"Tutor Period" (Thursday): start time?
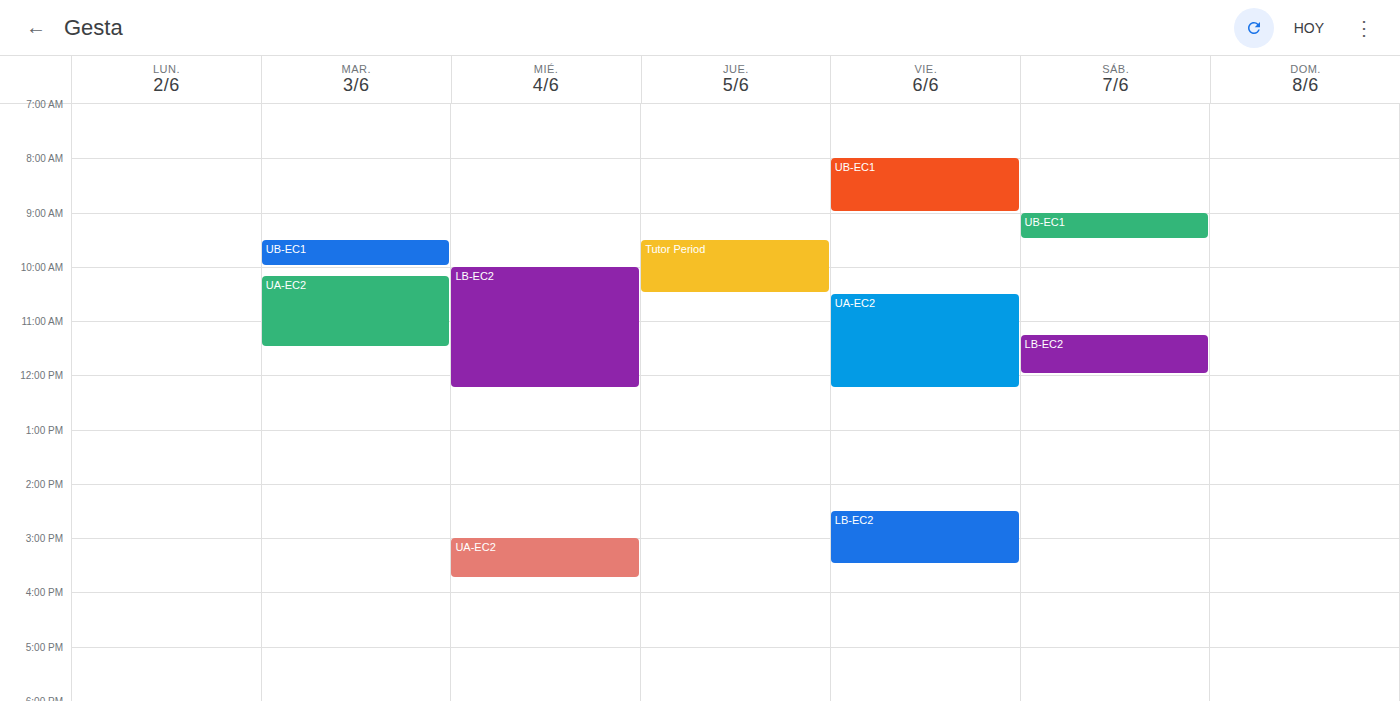
9:30 AM